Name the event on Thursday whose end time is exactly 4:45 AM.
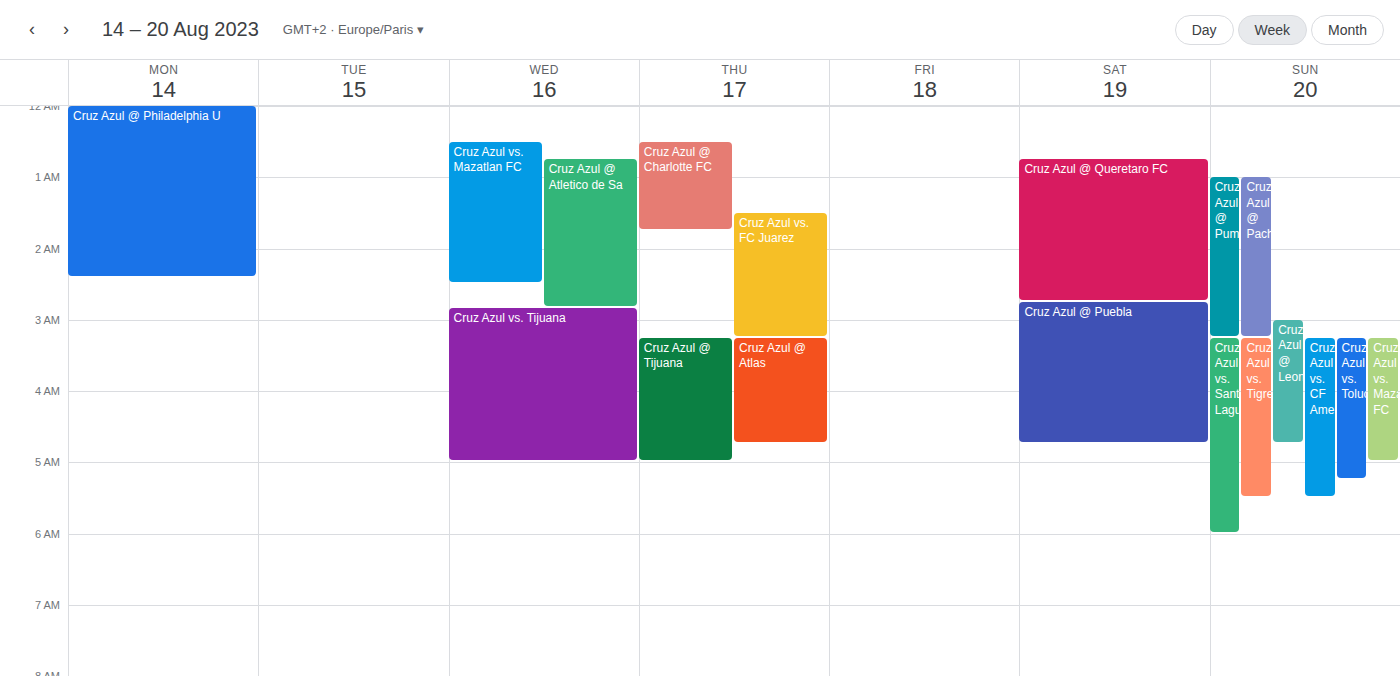
"Cruz Azul @ Atlas"